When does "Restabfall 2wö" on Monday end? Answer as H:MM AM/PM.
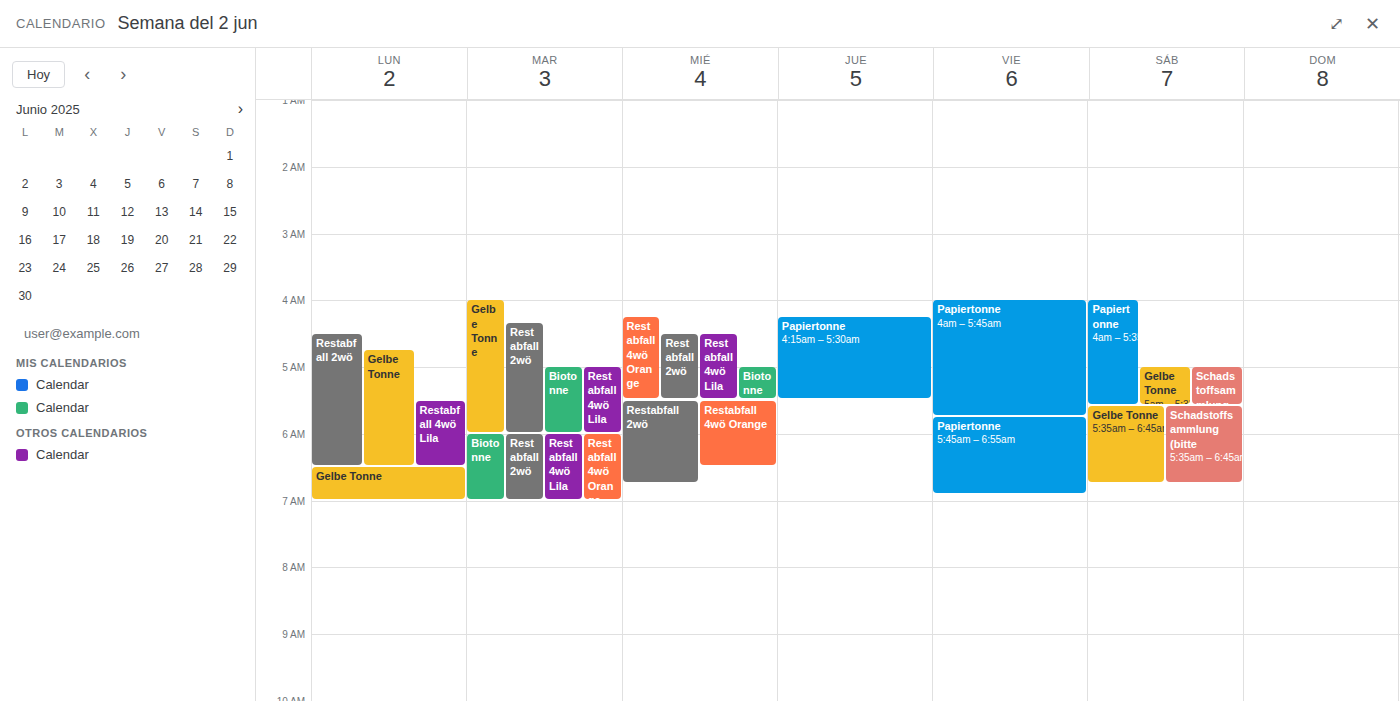
6:30 AM